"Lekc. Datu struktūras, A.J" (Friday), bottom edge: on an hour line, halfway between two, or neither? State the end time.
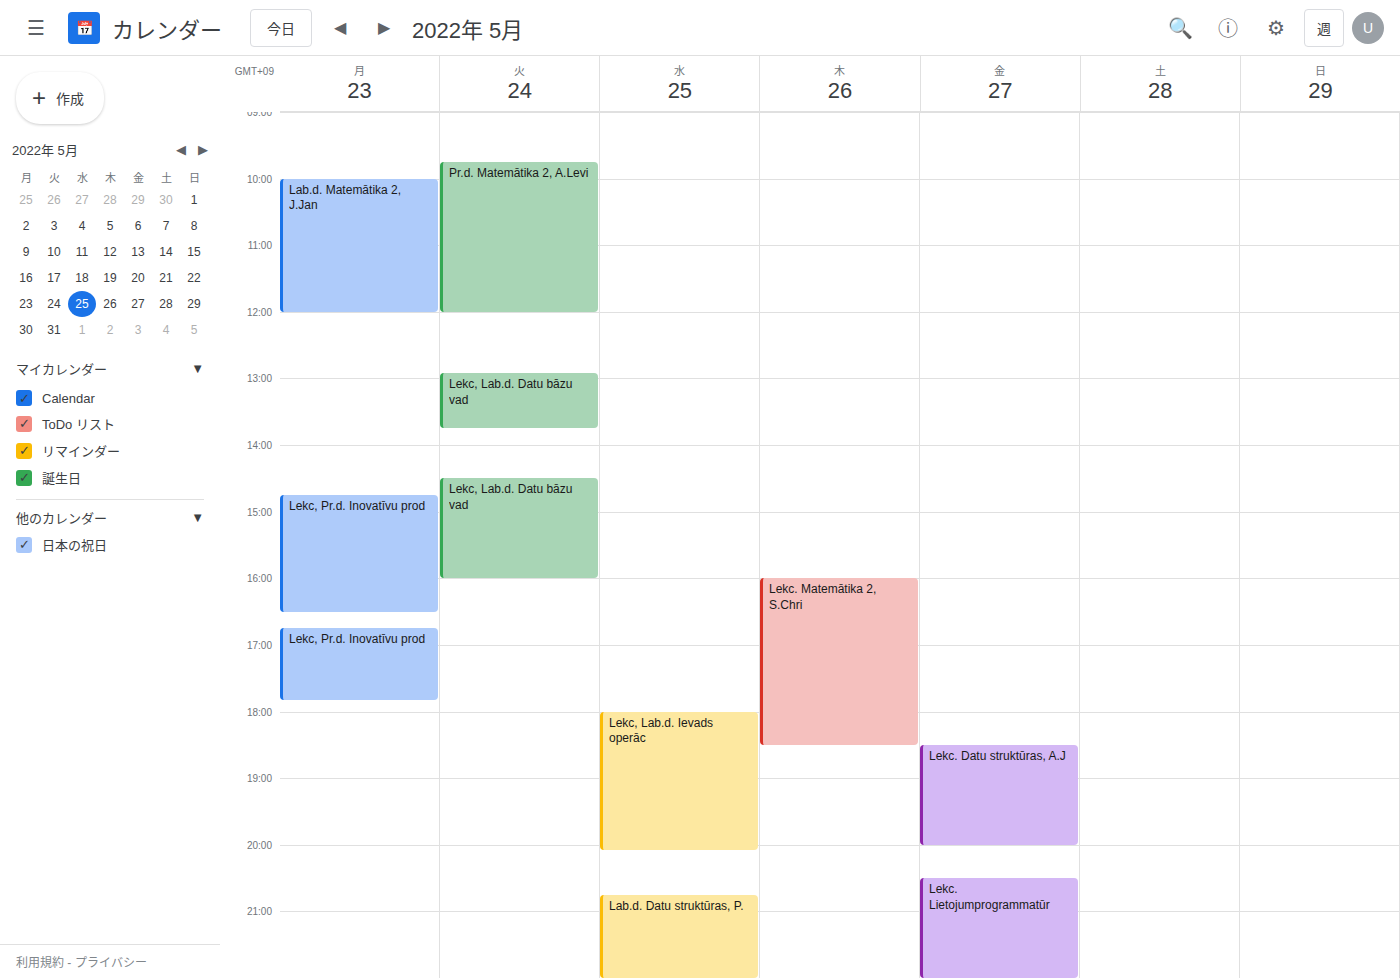
20:00 -- exactly on the 20:00 line.